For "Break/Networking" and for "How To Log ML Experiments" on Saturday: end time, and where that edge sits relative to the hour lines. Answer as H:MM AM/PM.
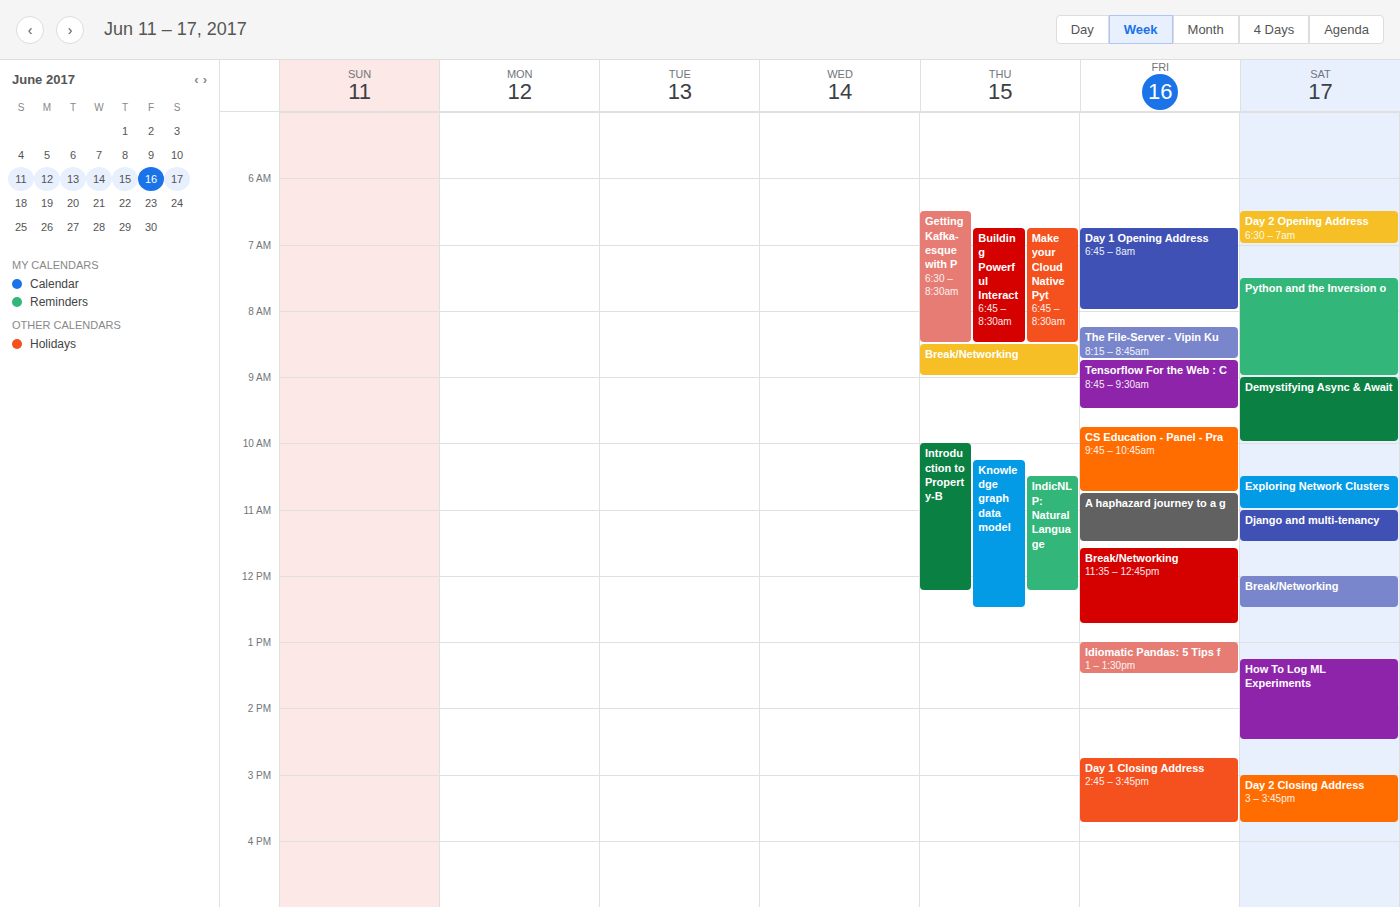
"Break/Networking": 12:30 PM, halfway between the 12 PM and 1 PM lines. "How To Log ML Experiments": 2:30 PM, halfway between the 2 PM and 3 PM lines.